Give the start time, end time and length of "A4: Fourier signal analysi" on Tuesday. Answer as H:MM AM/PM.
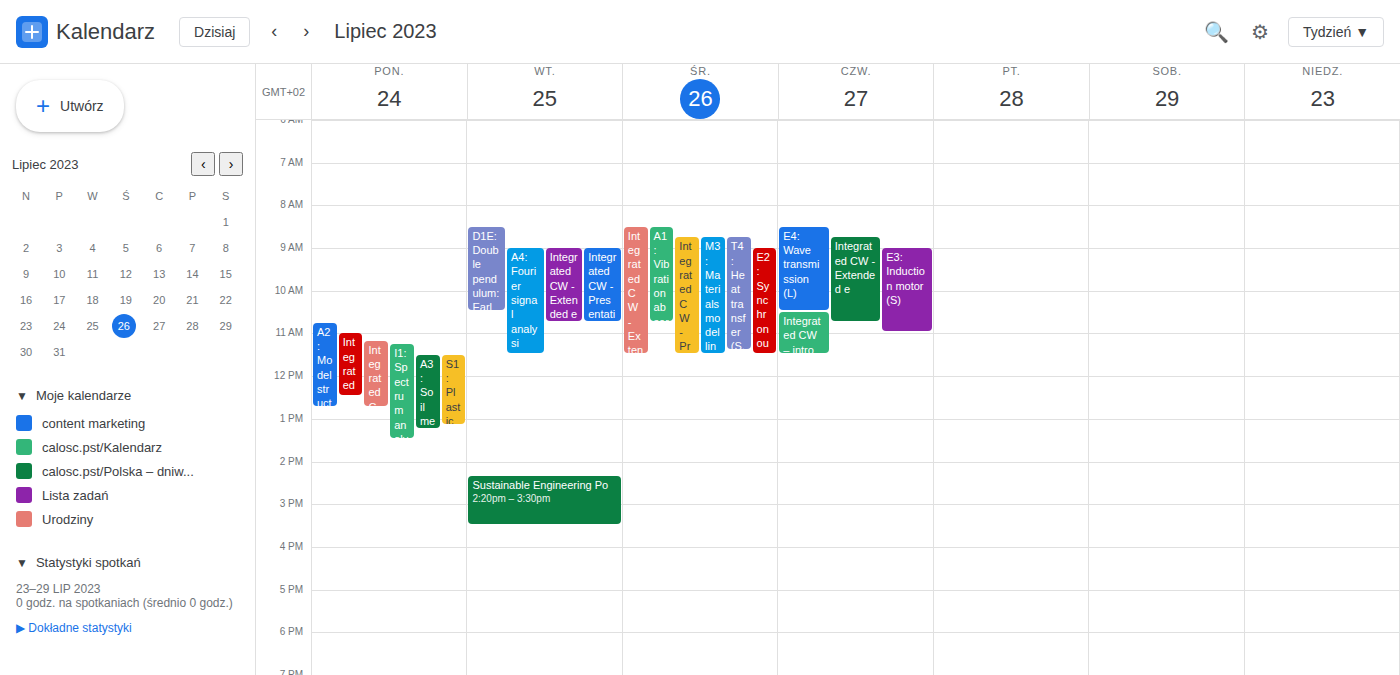
9:00 AM to 11:30 AM, 2 hours 30 minutes